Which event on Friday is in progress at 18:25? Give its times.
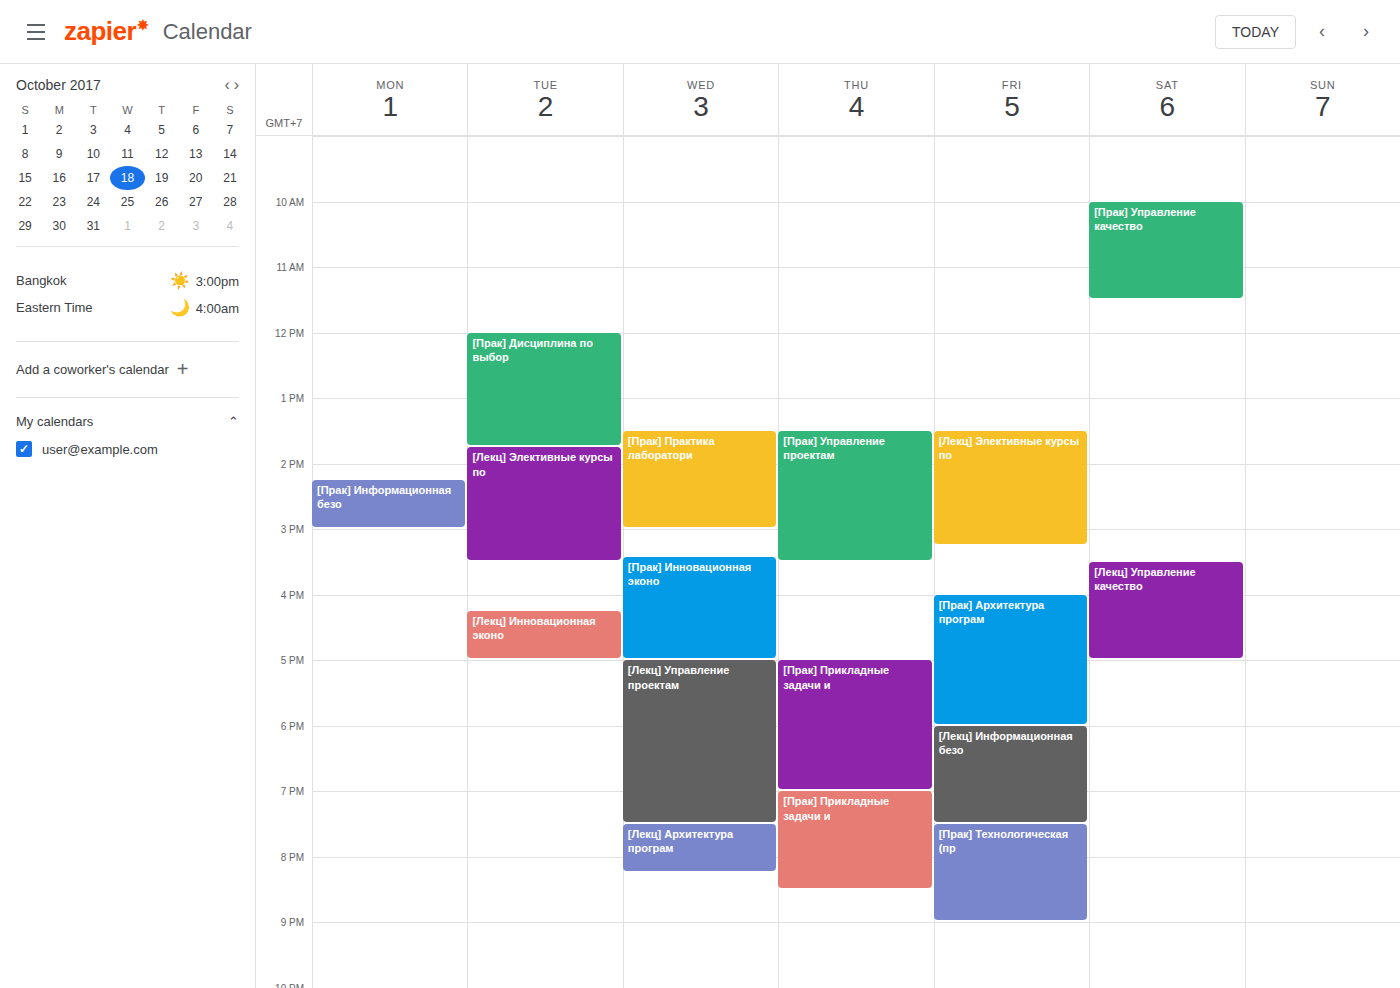
"[Лекц] Информационная безо", 18:00 to 19:30